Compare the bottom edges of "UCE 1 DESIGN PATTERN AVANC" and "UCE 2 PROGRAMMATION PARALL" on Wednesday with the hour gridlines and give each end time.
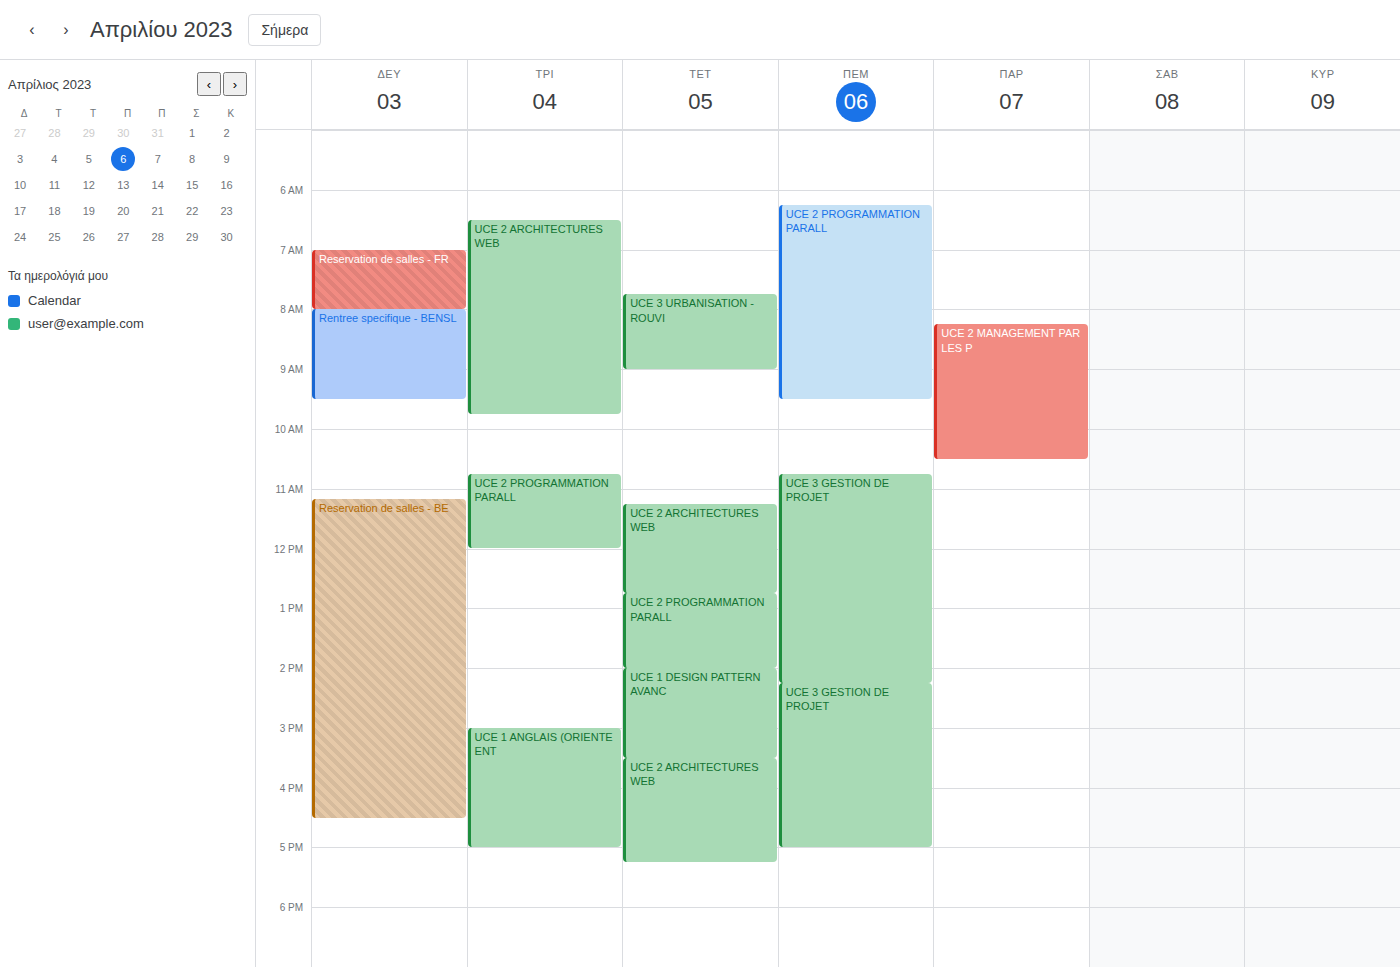
"UCE 1 DESIGN PATTERN AVANC": 3:30 PM, halfway between the 3 PM and 4 PM lines. "UCE 2 PROGRAMMATION PARALL": 2:00 PM, exactly on the 2 PM line.